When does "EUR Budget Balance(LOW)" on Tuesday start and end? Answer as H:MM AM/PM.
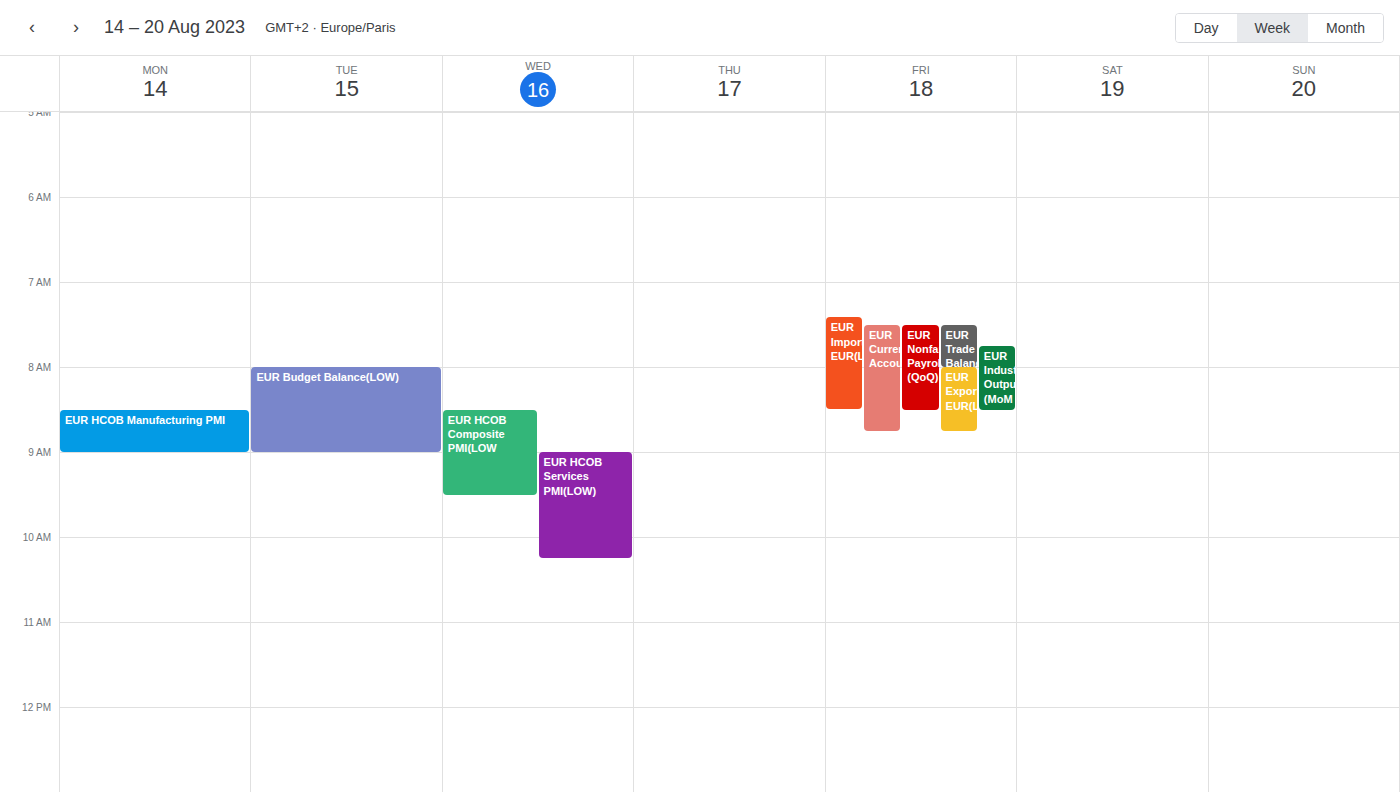
8:00 AM to 9:00 AM